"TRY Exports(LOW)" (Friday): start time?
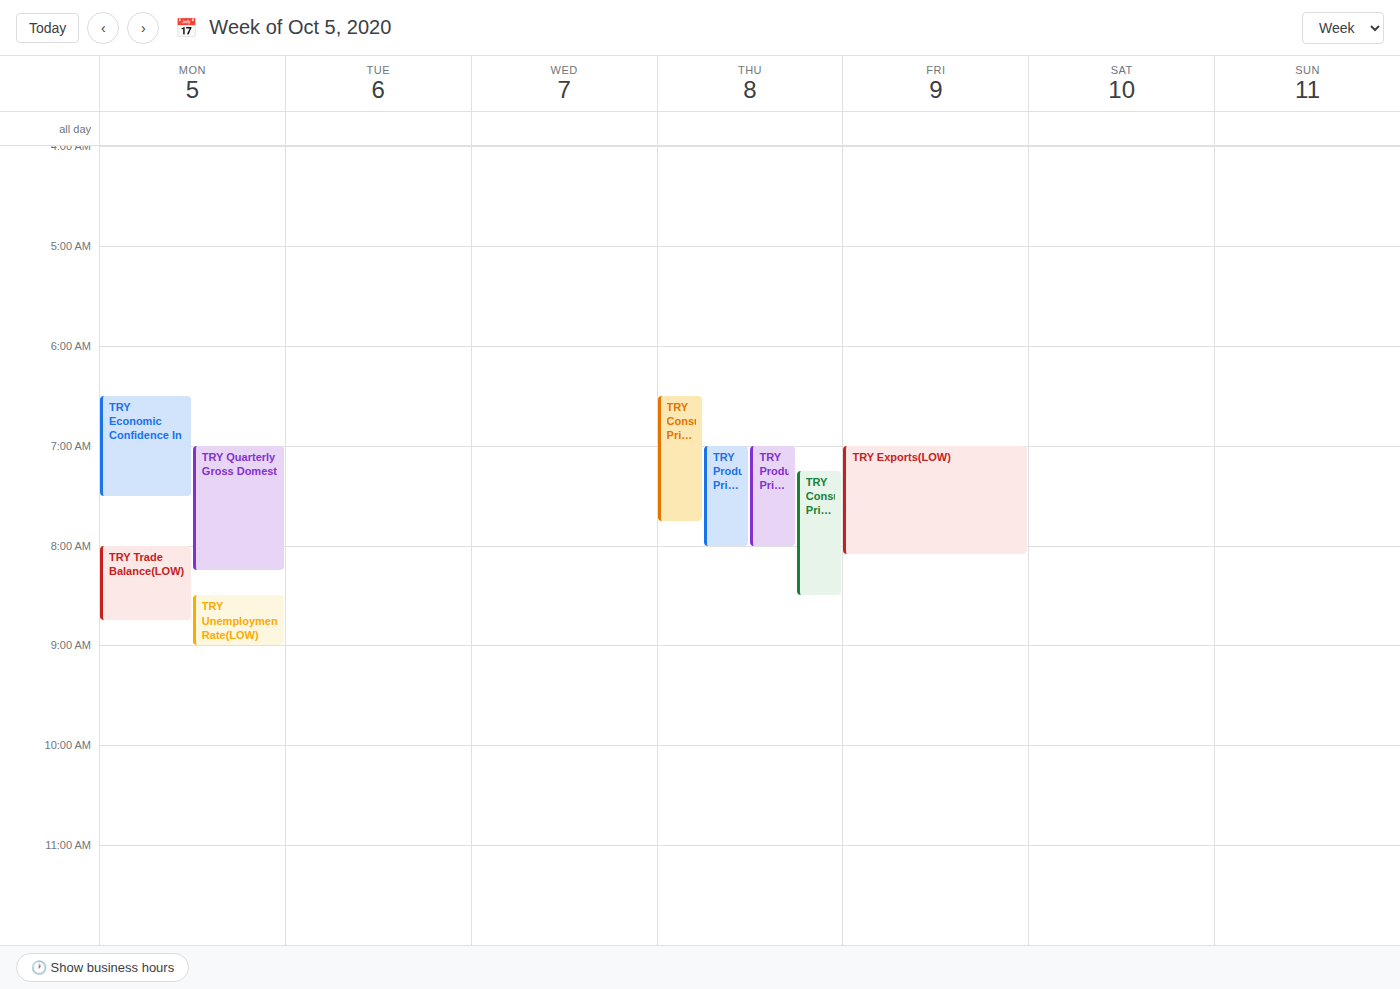
7:00 AM